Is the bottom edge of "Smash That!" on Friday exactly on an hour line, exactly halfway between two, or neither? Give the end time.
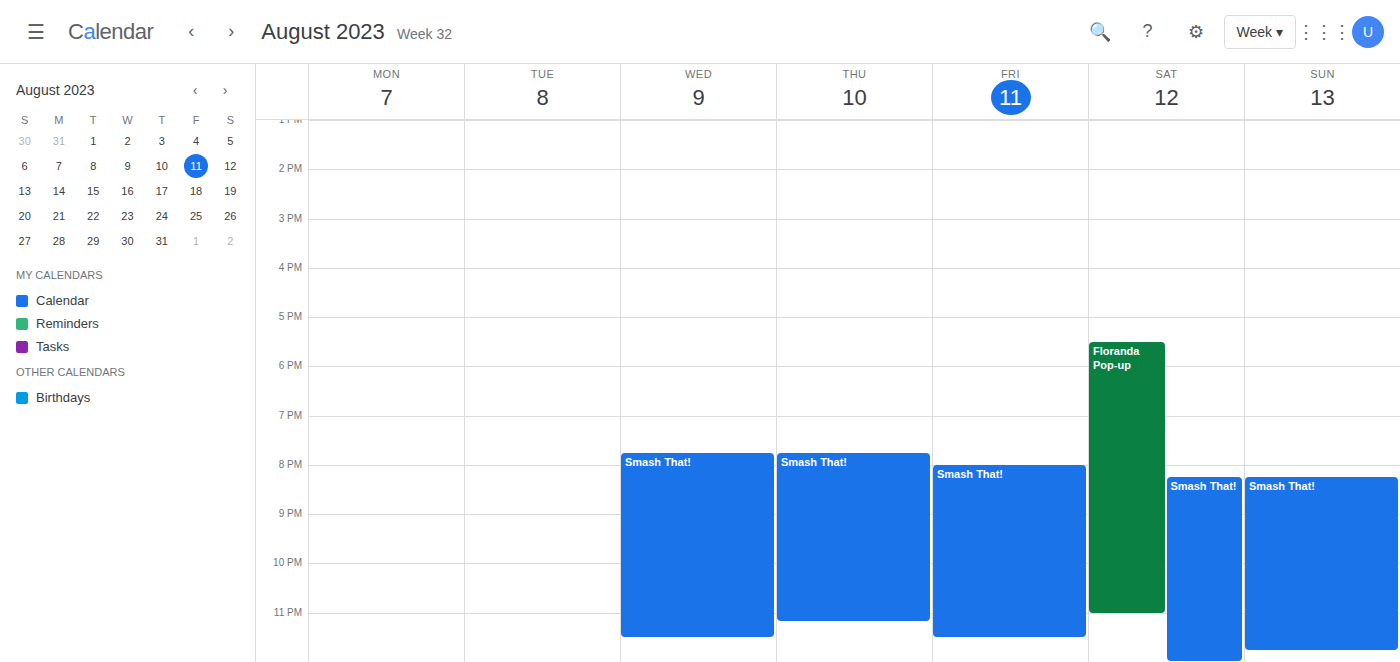
11:30 PM -- halfway between the 11 PM and 12 AM lines.